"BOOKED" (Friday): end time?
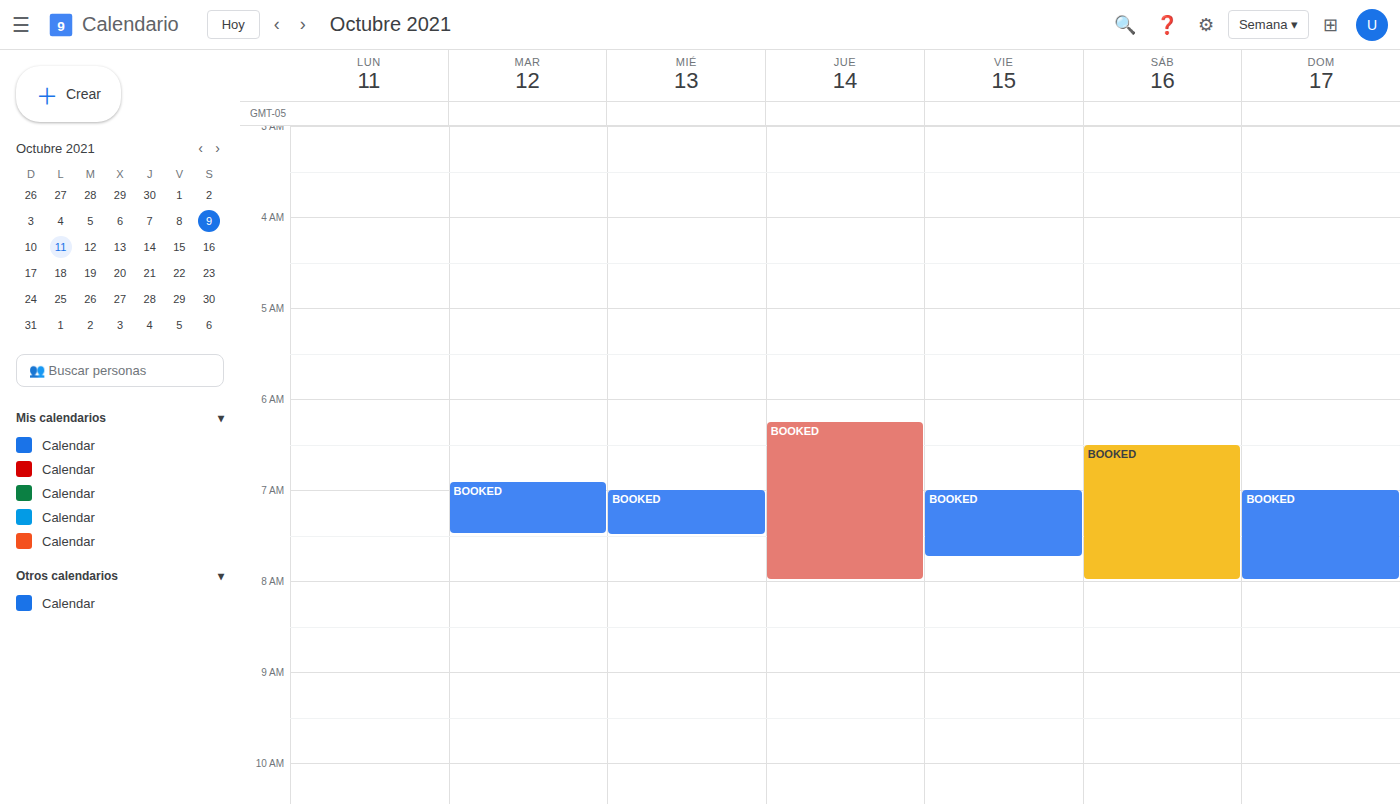
07:45